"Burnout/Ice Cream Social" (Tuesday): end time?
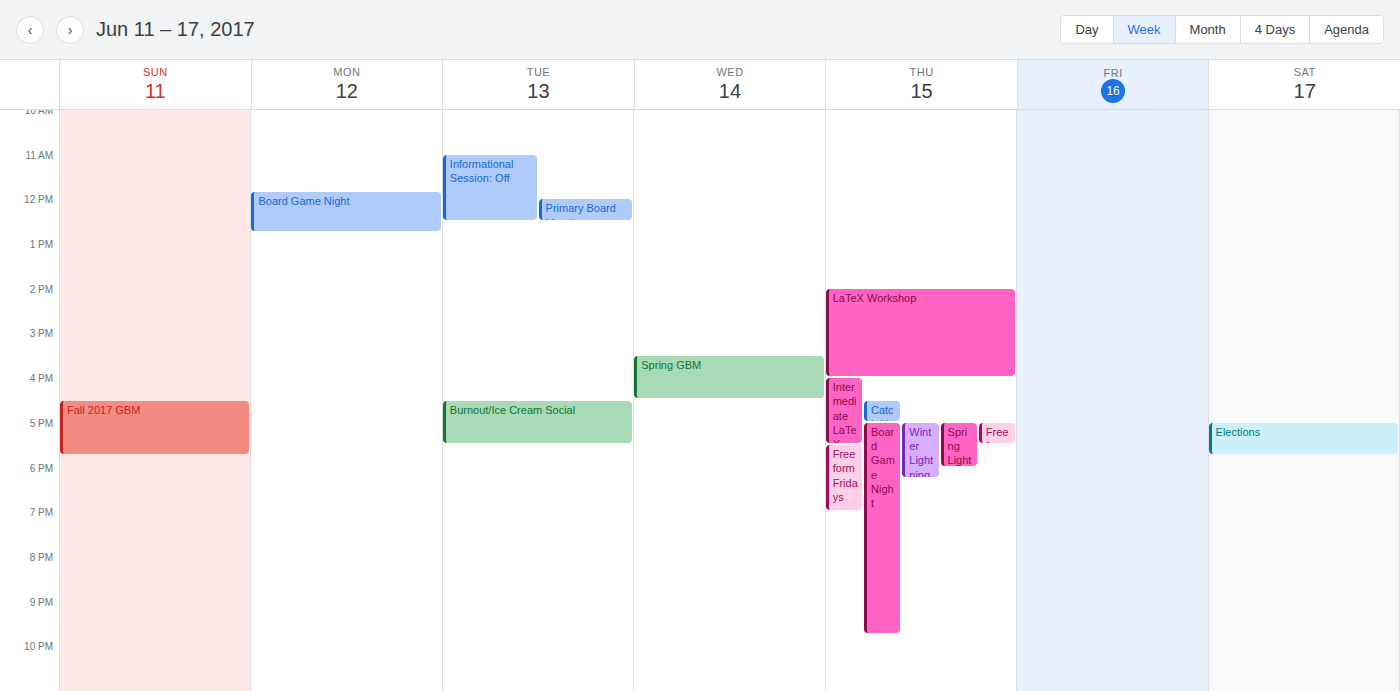
5:30 PM